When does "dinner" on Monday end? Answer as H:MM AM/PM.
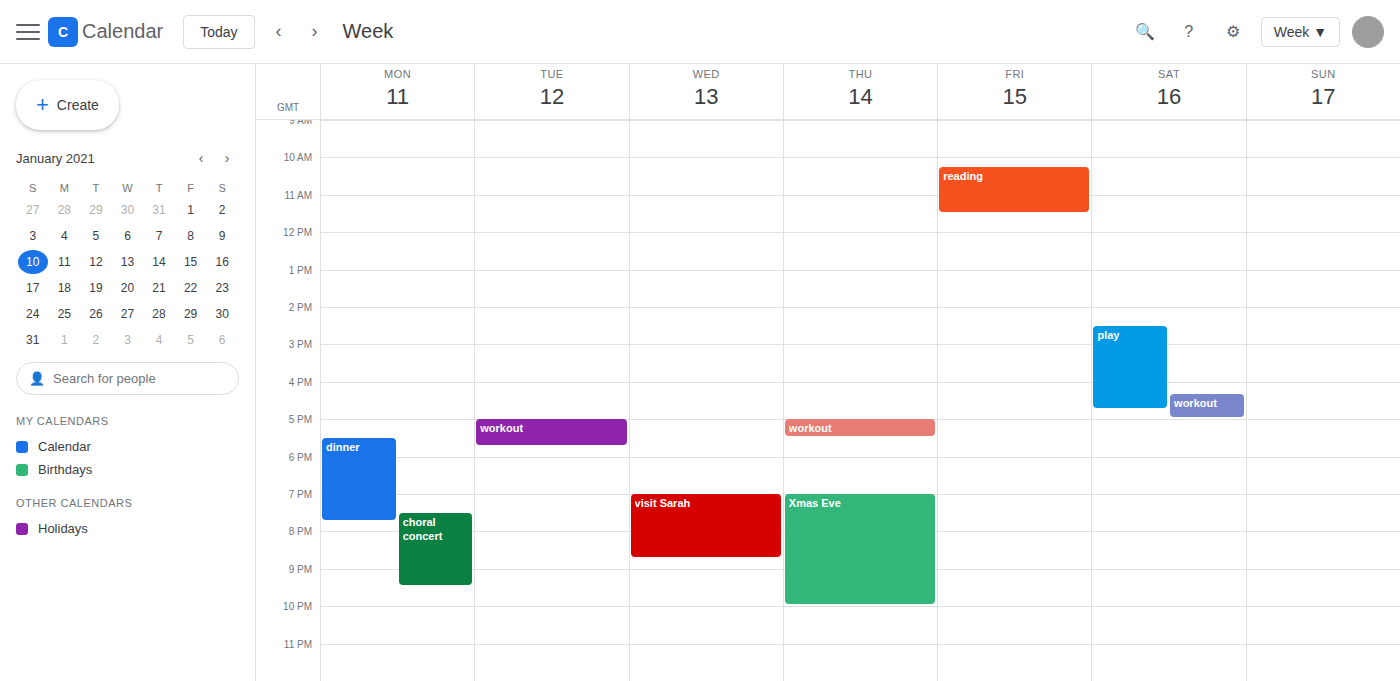
7:45 PM